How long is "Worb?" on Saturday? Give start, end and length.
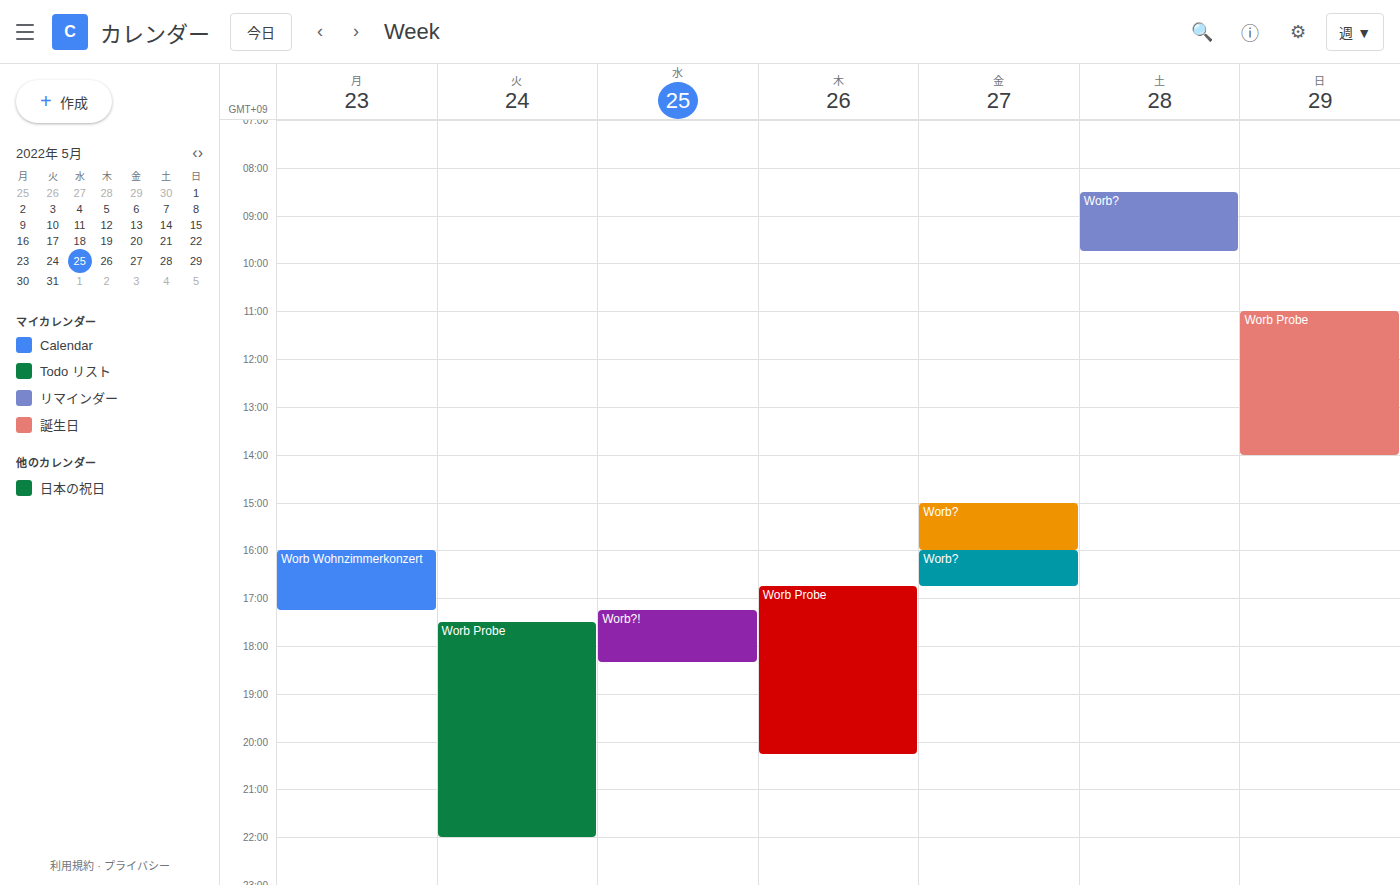
8:30 AM to 9:45 AM, 1 hour 15 minutes